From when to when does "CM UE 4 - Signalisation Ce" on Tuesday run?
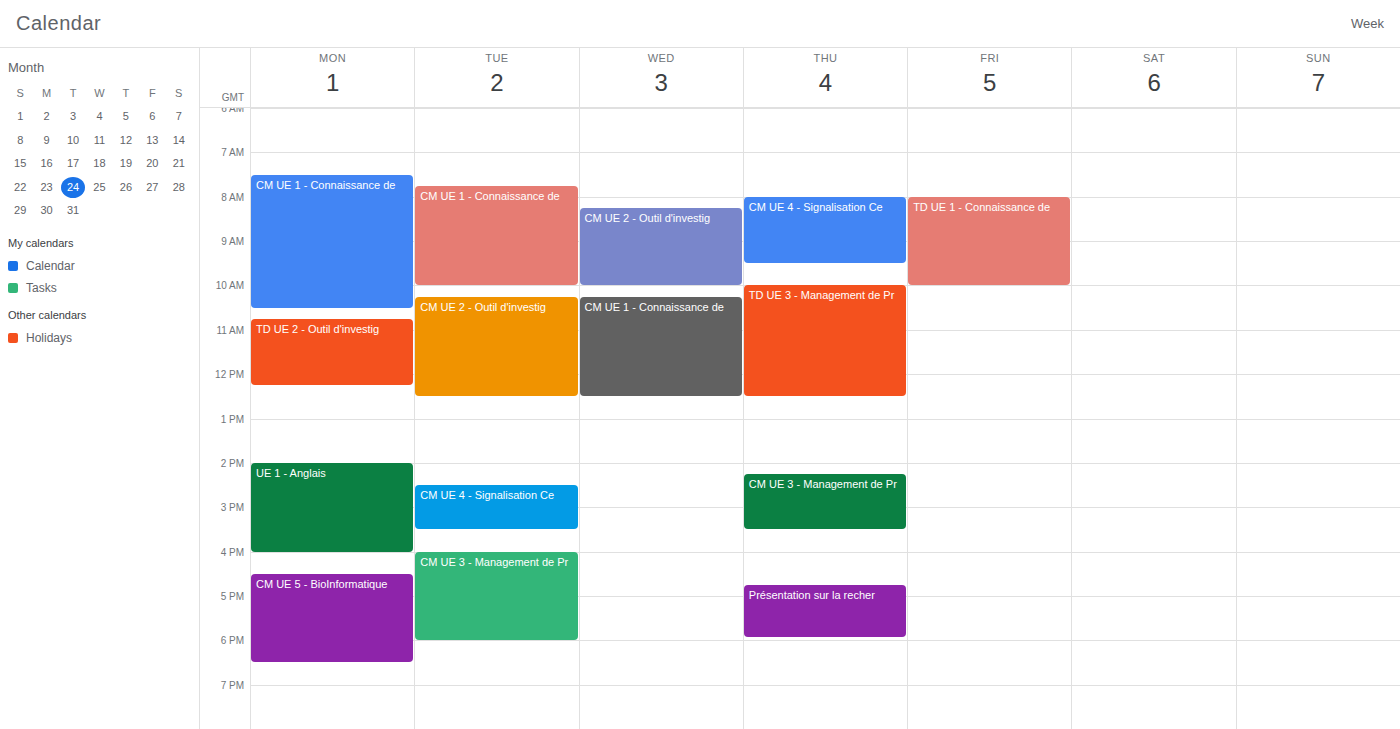
2:30 PM to 3:30 PM